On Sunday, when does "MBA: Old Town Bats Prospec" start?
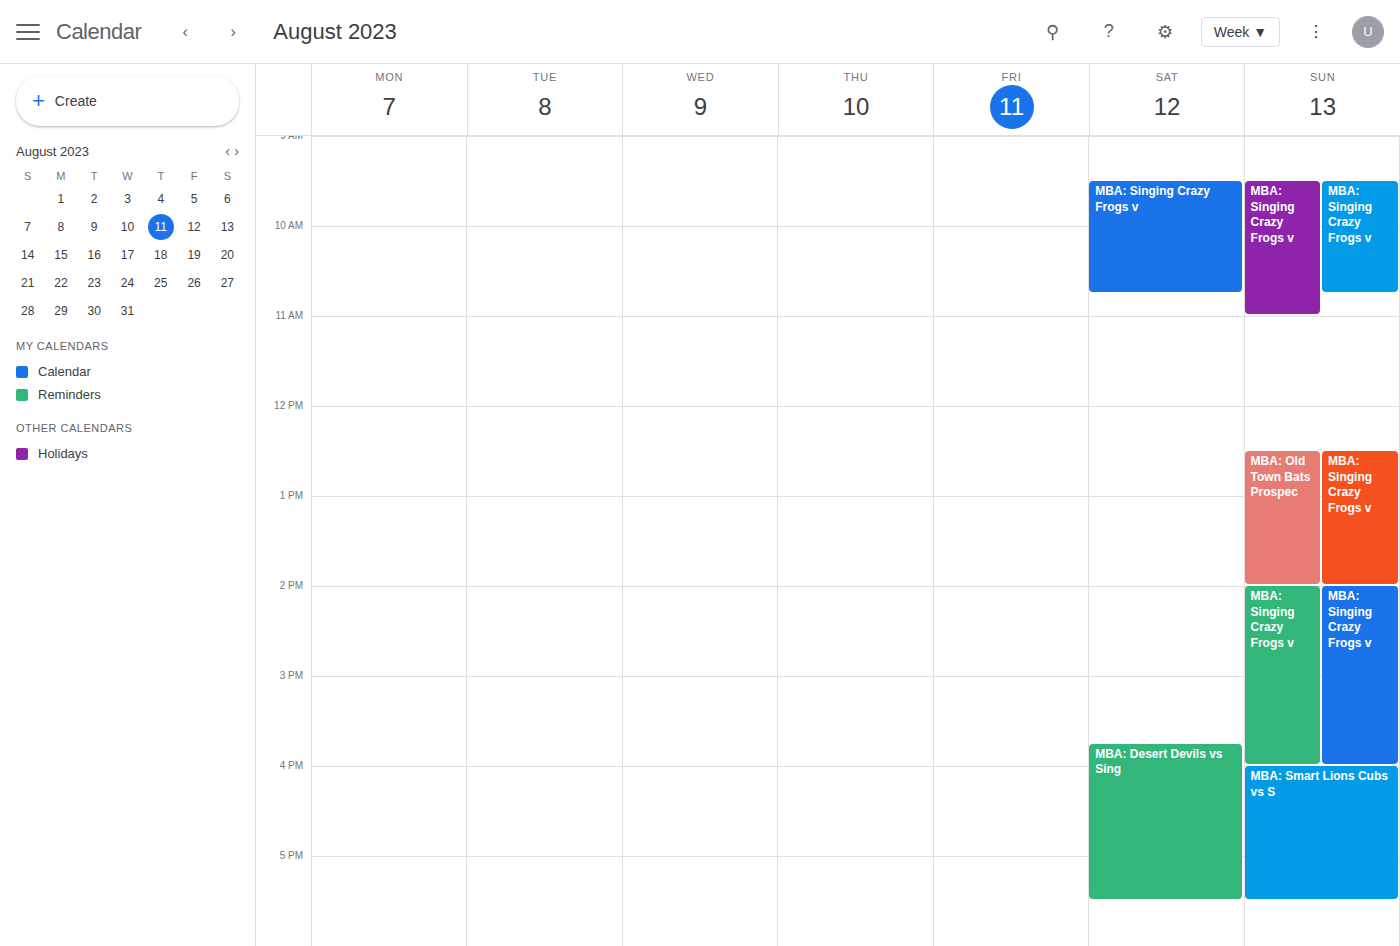
12:30 PM